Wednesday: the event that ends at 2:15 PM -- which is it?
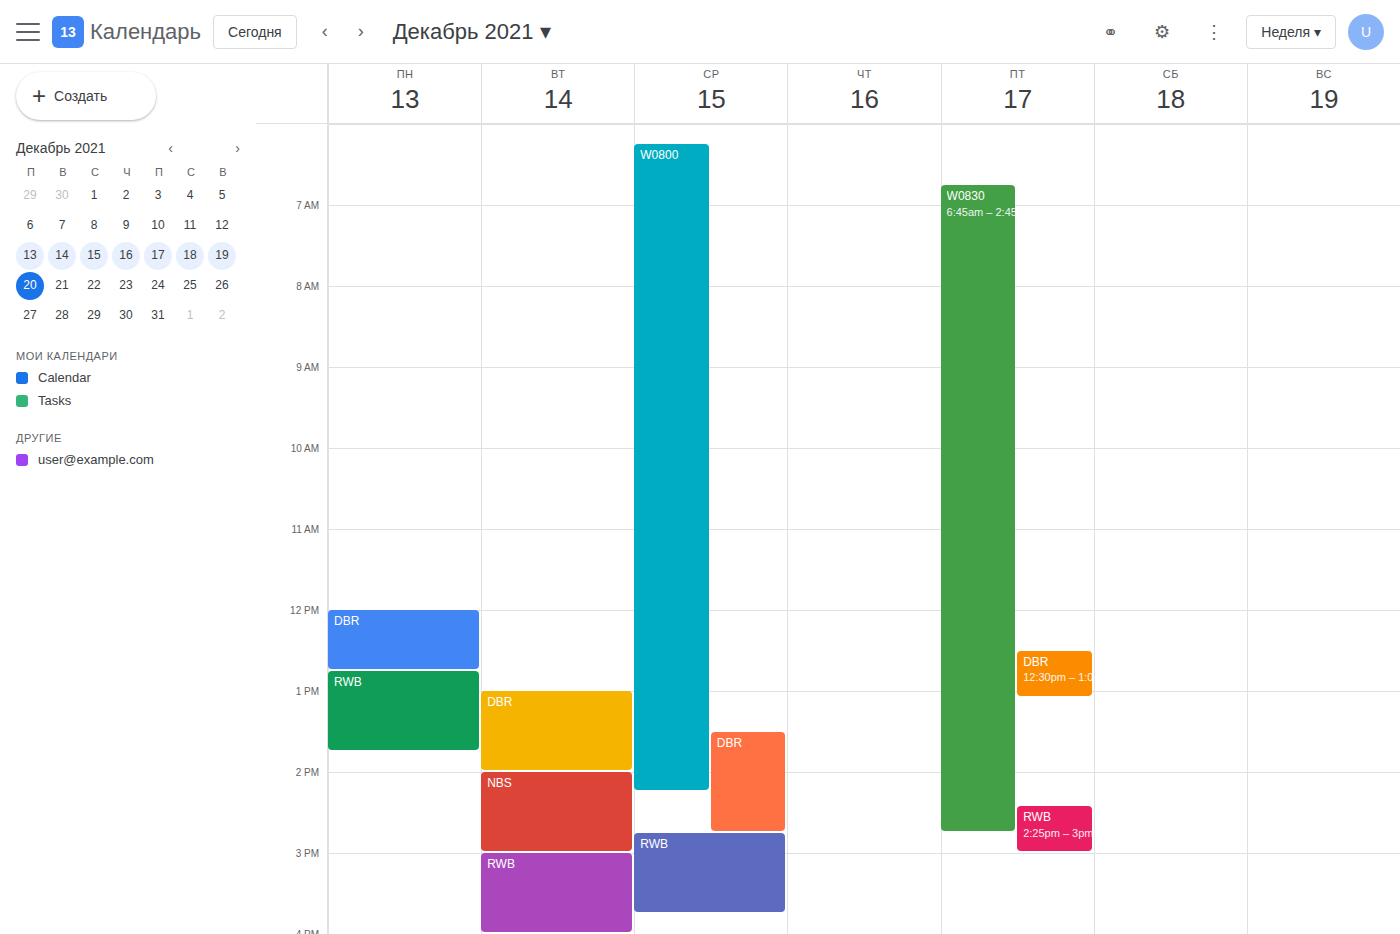
"W0800"